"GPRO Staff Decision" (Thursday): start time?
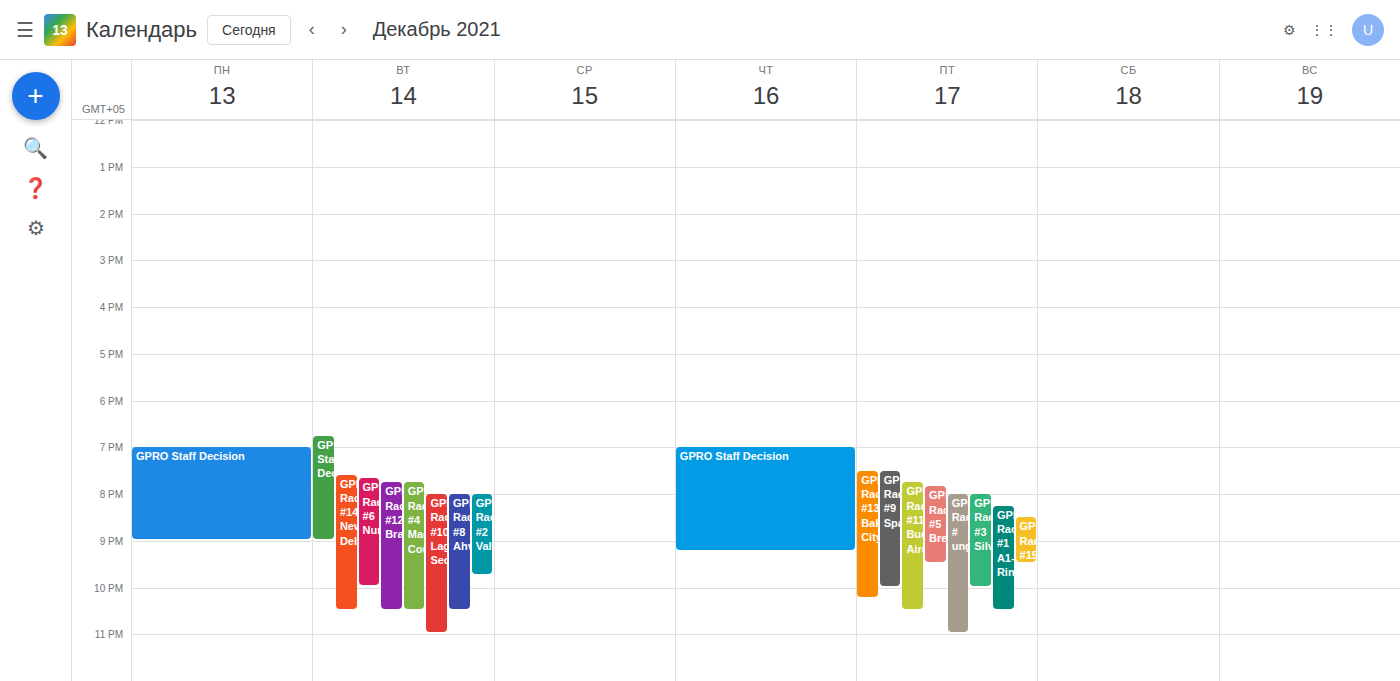
7:00 PM